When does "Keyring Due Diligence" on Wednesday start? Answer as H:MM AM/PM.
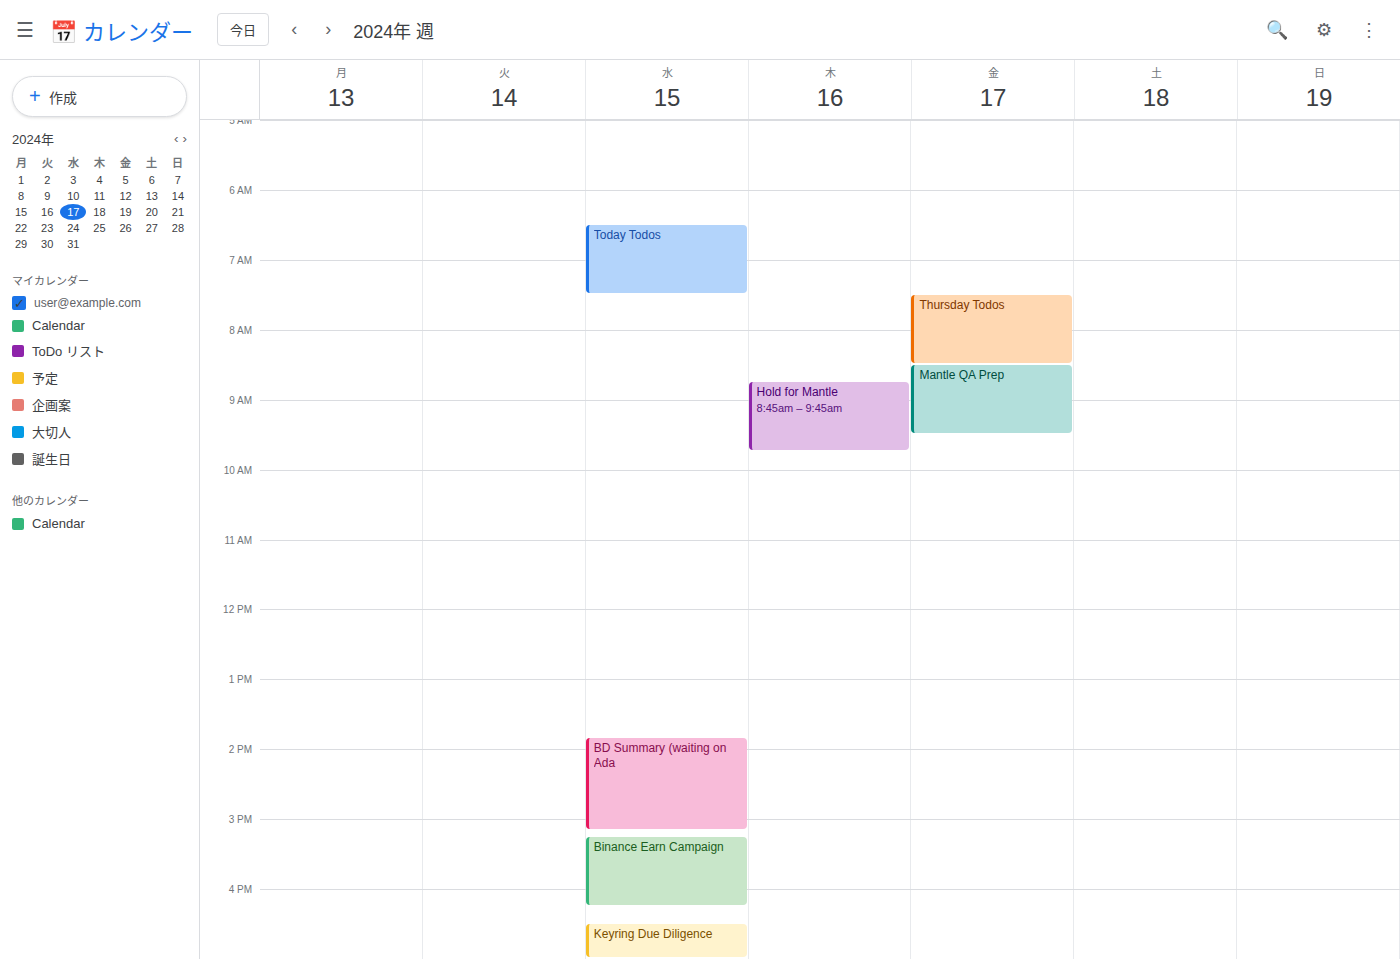
4:30 PM